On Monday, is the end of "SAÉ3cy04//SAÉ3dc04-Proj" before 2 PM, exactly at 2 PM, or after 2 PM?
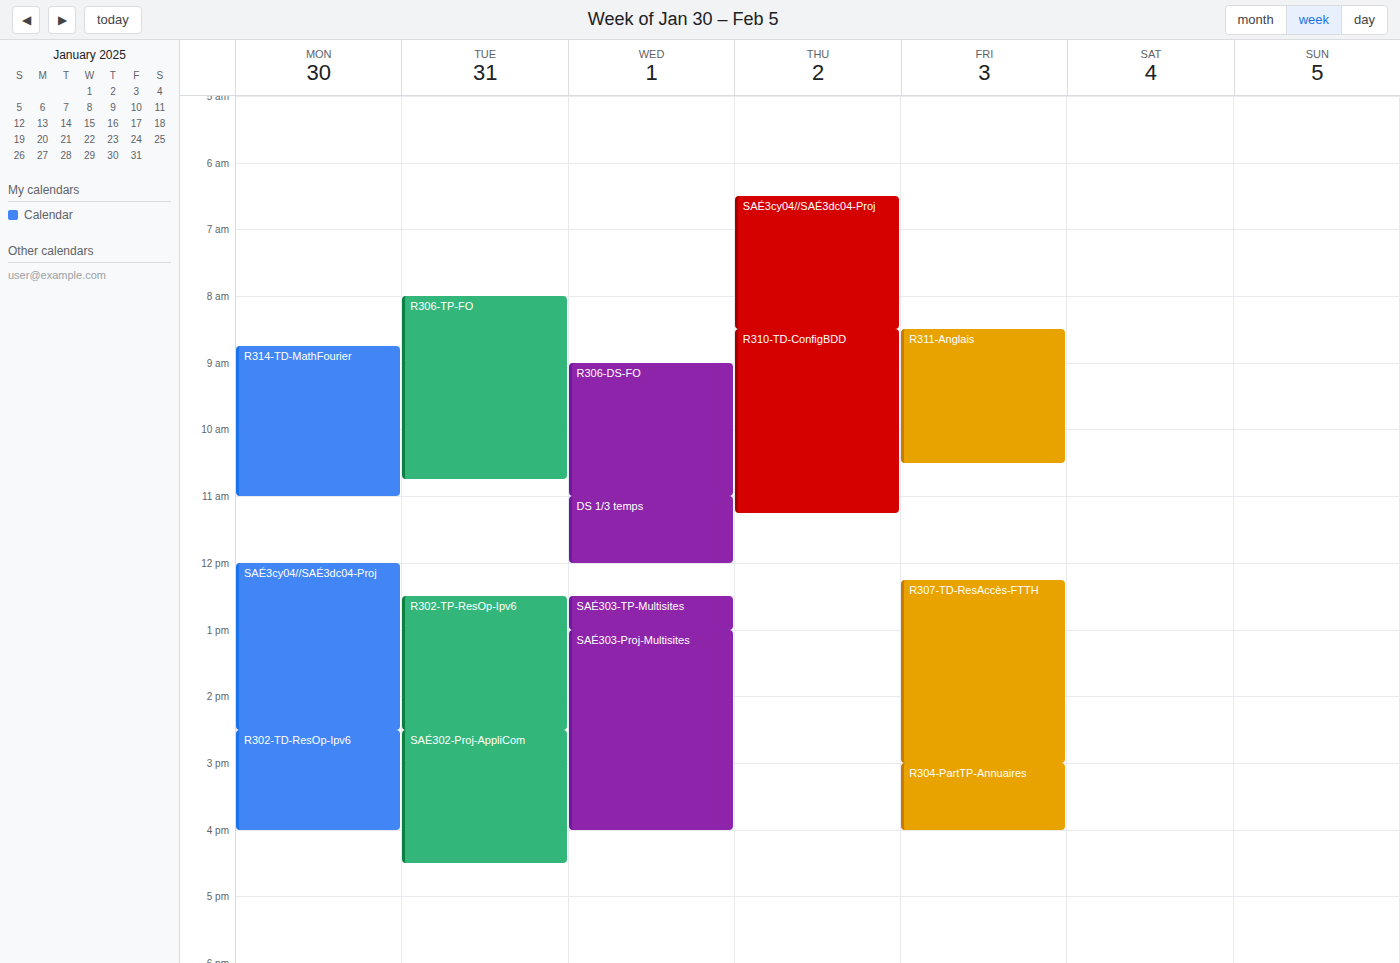
2:30 PM -- after 2 PM, 30 minutes below the 2 PM line.